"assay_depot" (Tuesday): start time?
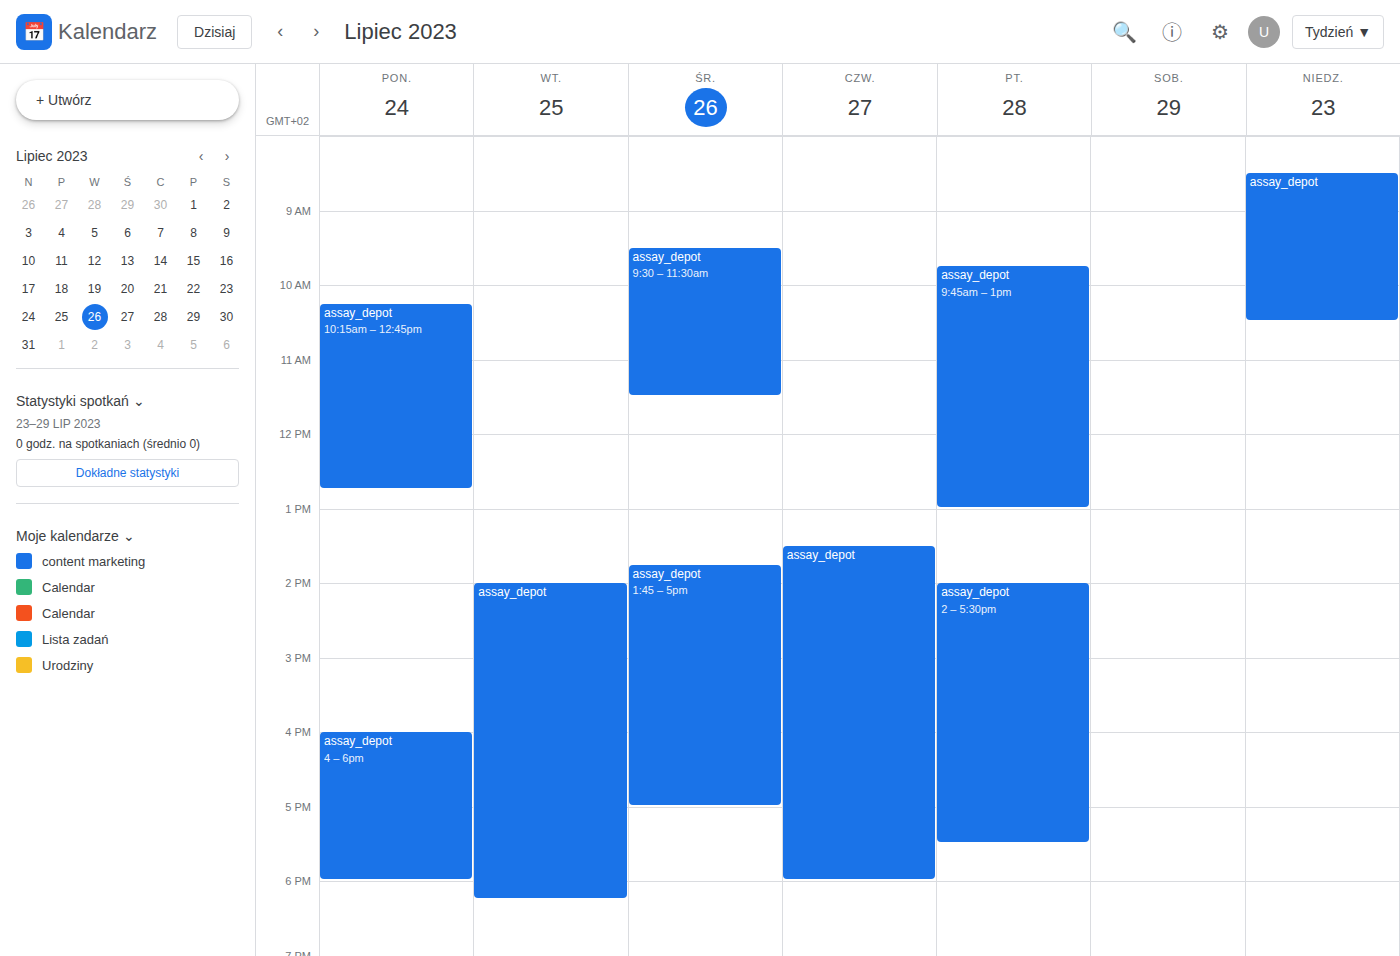
14:00